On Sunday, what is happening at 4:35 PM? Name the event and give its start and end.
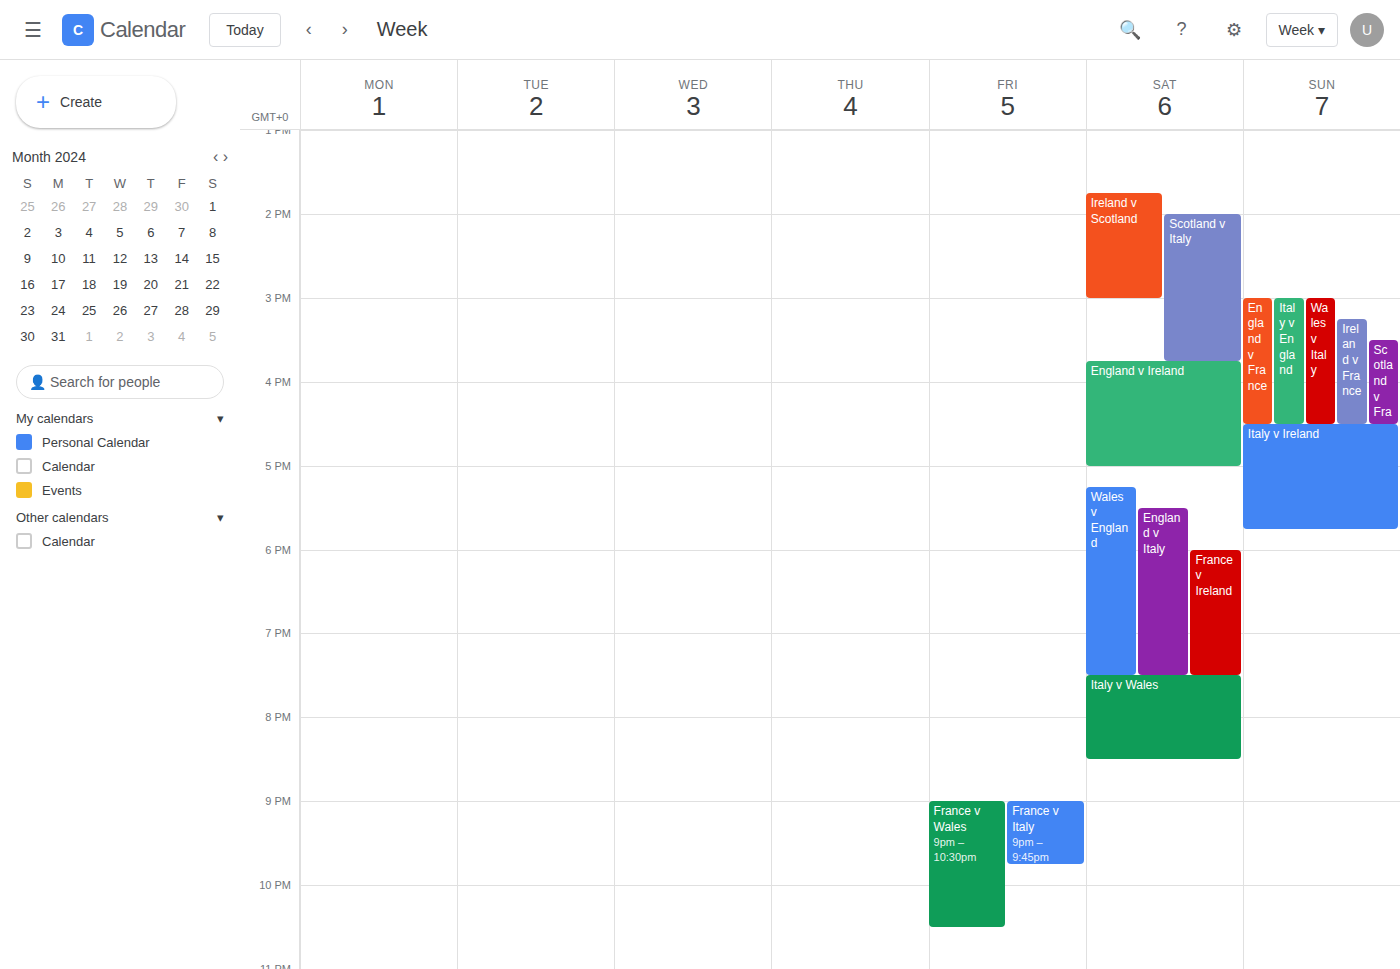
"Italy v Ireland", 4:30 PM to 5:45 PM